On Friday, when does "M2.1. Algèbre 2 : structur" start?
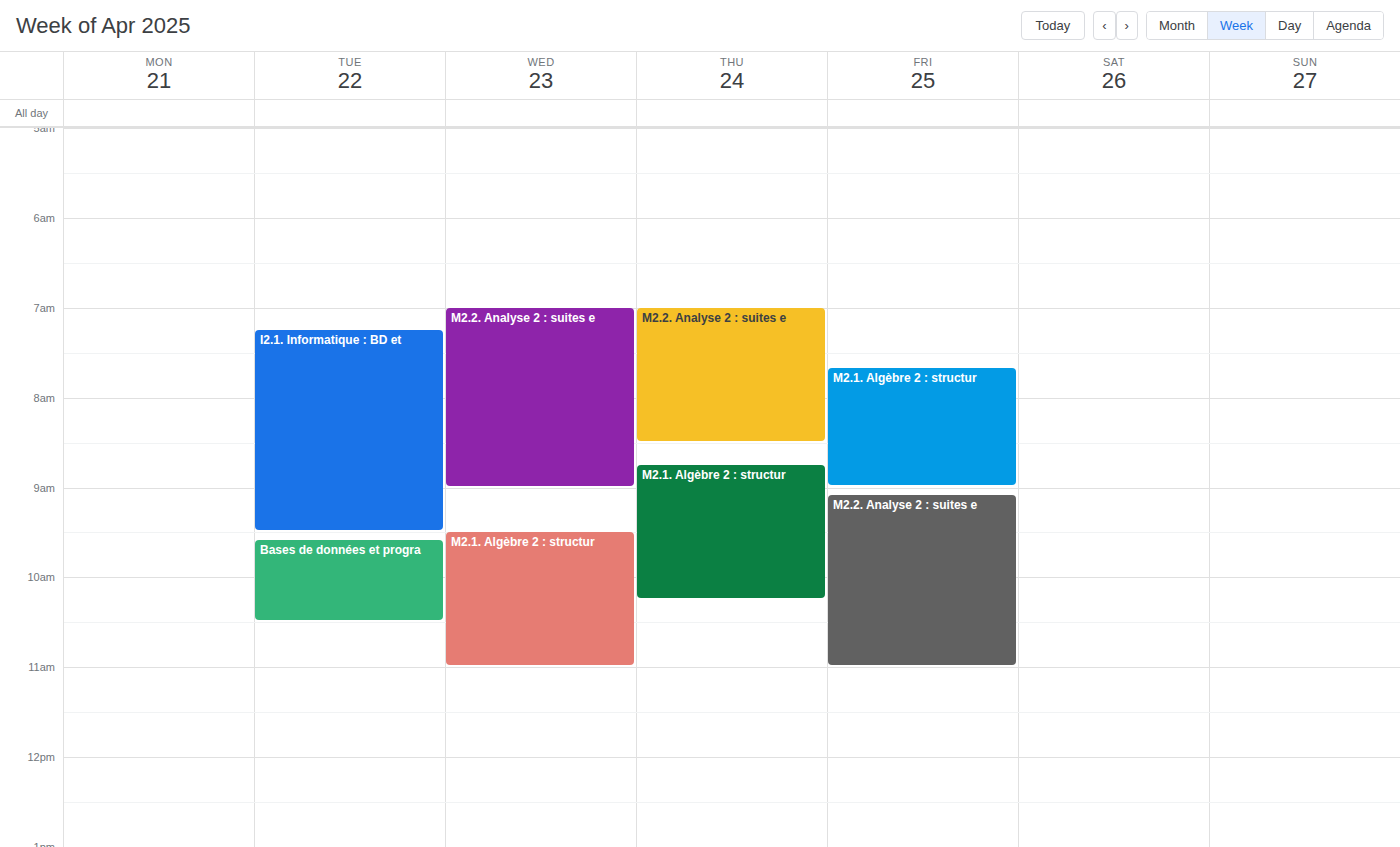
07:40